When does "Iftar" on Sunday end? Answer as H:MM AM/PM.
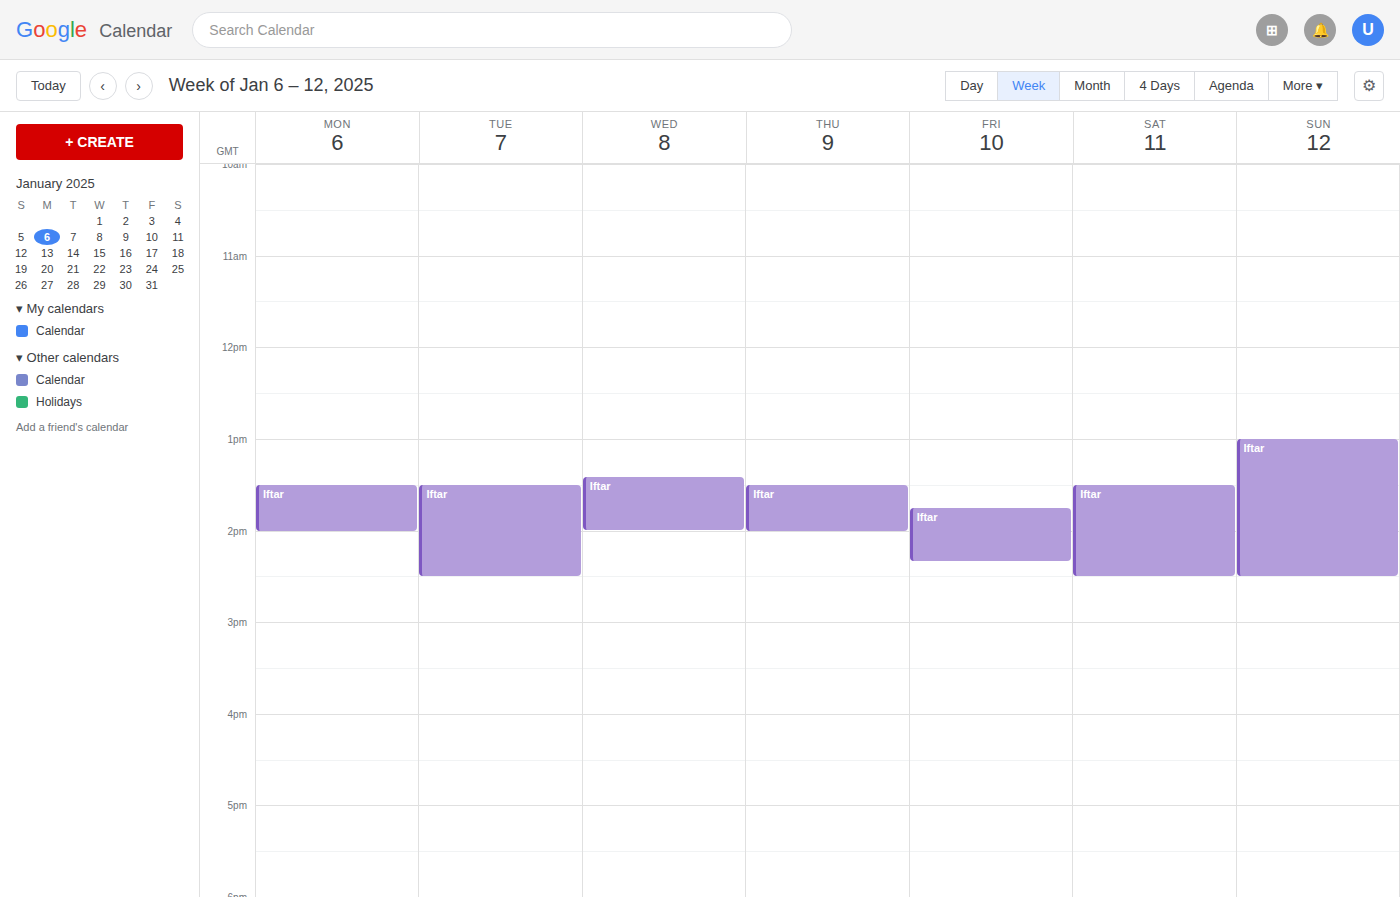
2:30 PM